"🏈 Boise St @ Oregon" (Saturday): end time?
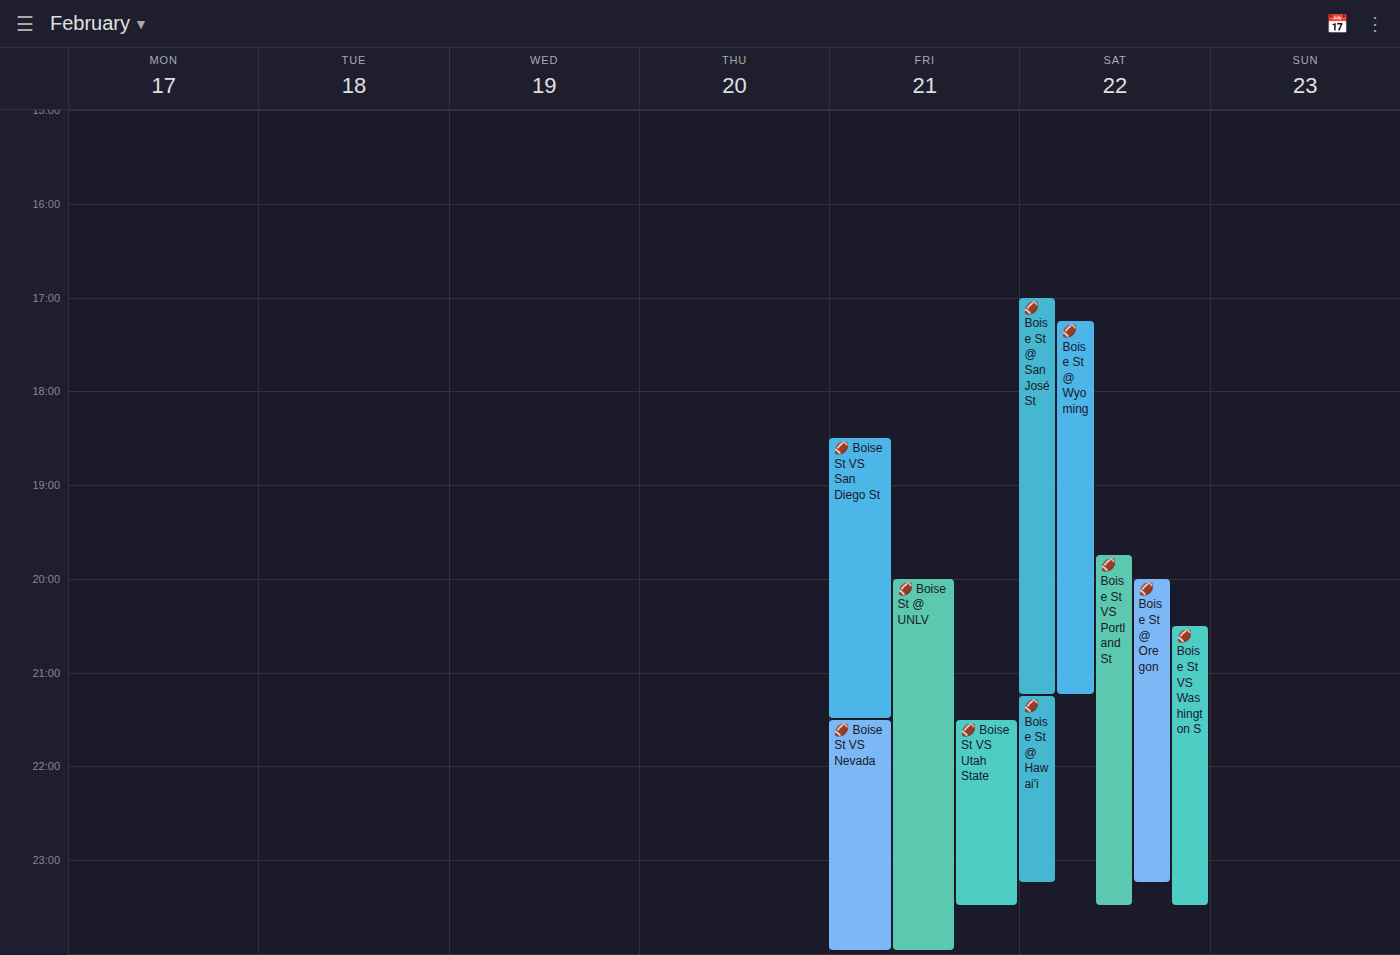
11:15 PM